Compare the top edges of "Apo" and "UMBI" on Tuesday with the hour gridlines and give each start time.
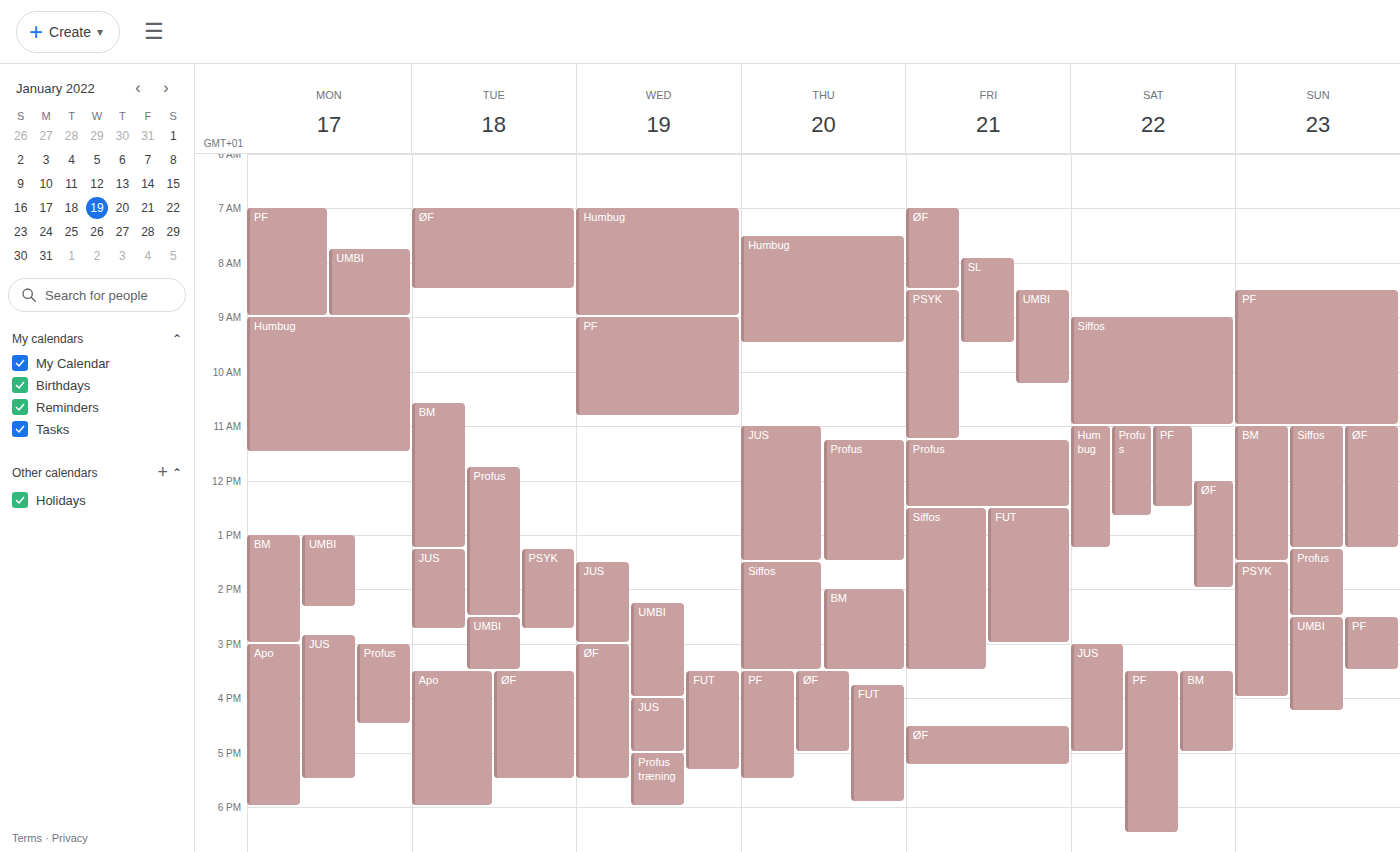
"Apo": 3:30 PM, halfway between the 3 PM and 4 PM lines. "UMBI": 2:30 PM, halfway between the 2 PM and 3 PM lines.